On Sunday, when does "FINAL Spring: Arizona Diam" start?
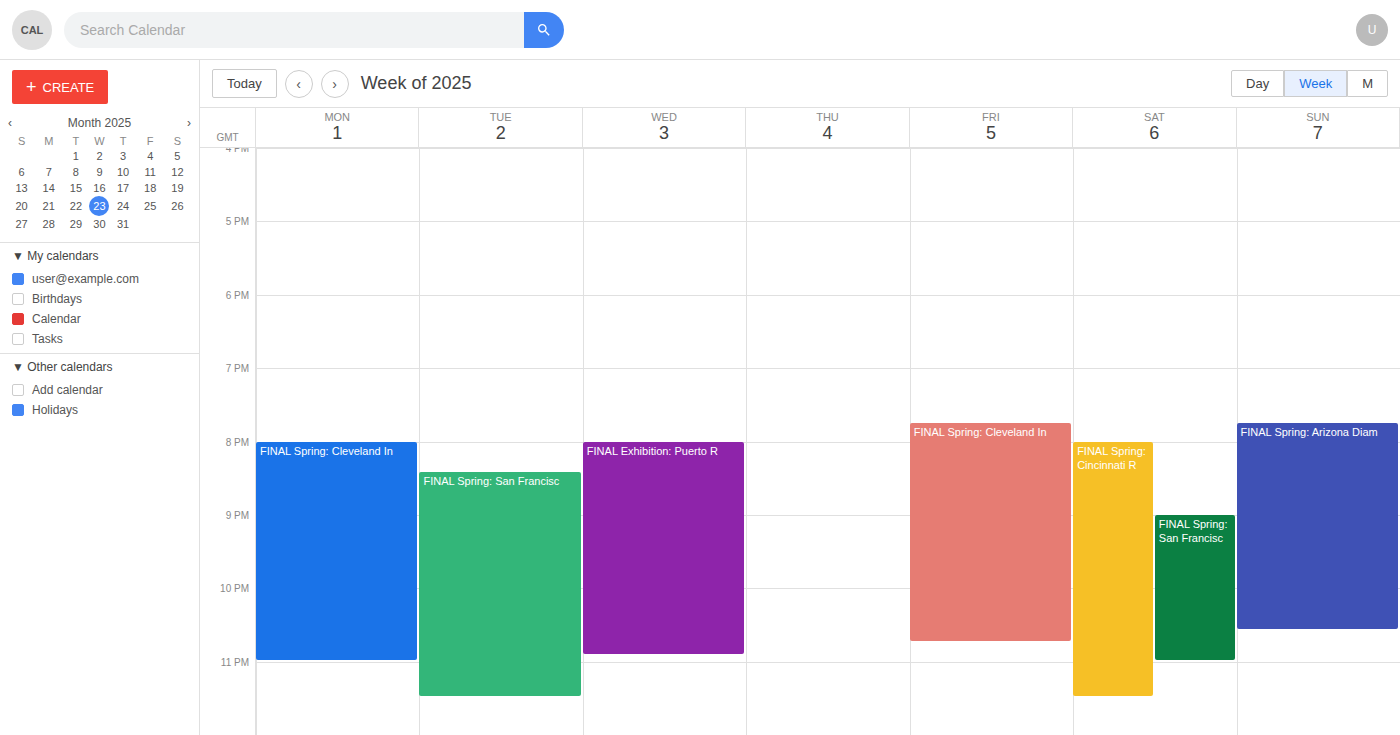
7:45 PM